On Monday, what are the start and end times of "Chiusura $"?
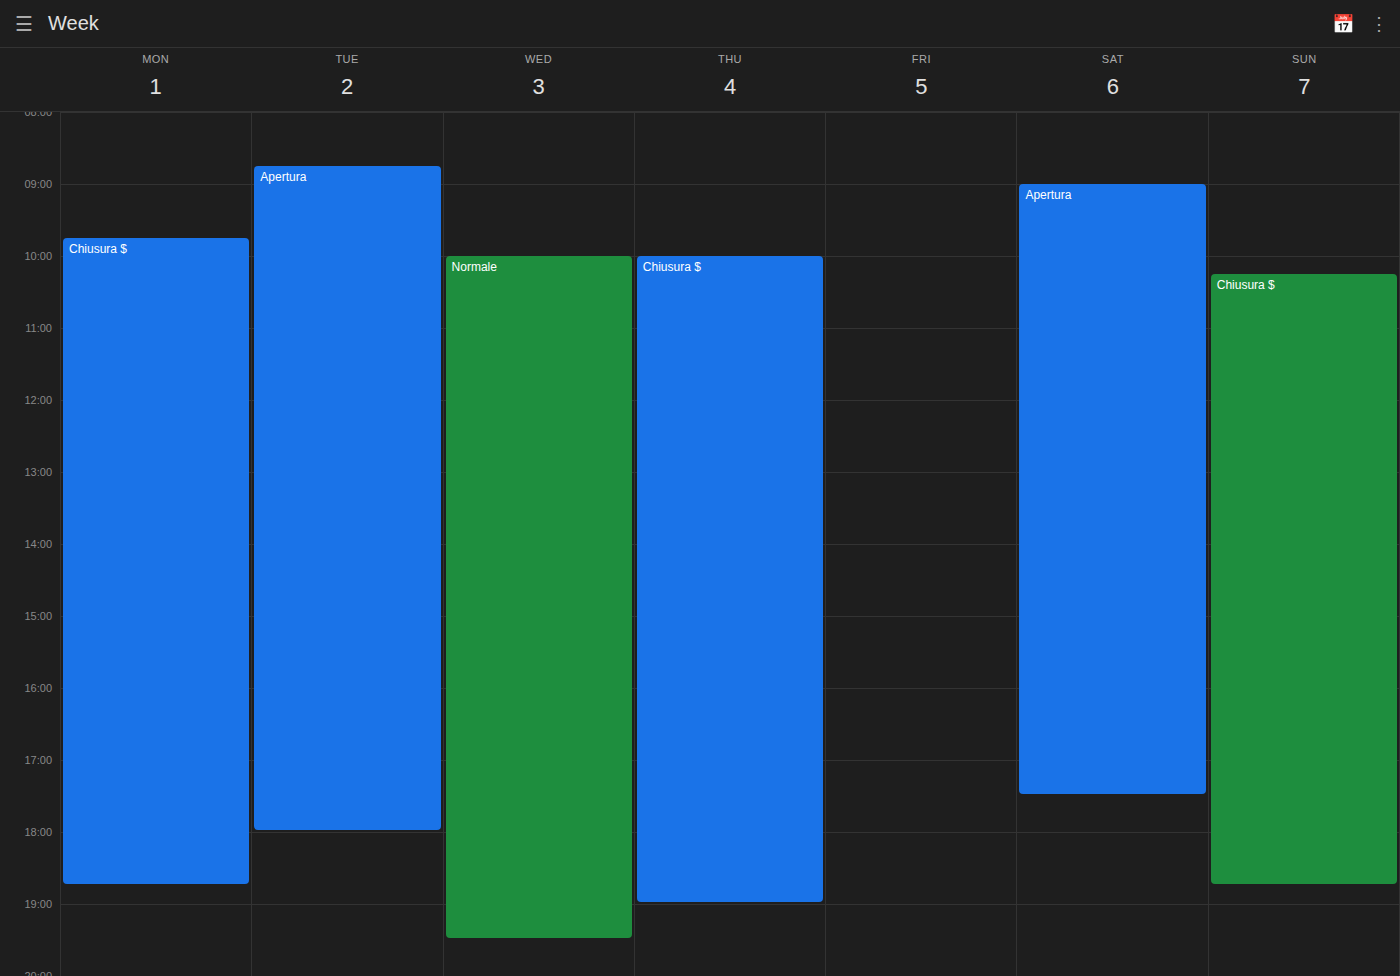
9:45 AM to 6:45 PM